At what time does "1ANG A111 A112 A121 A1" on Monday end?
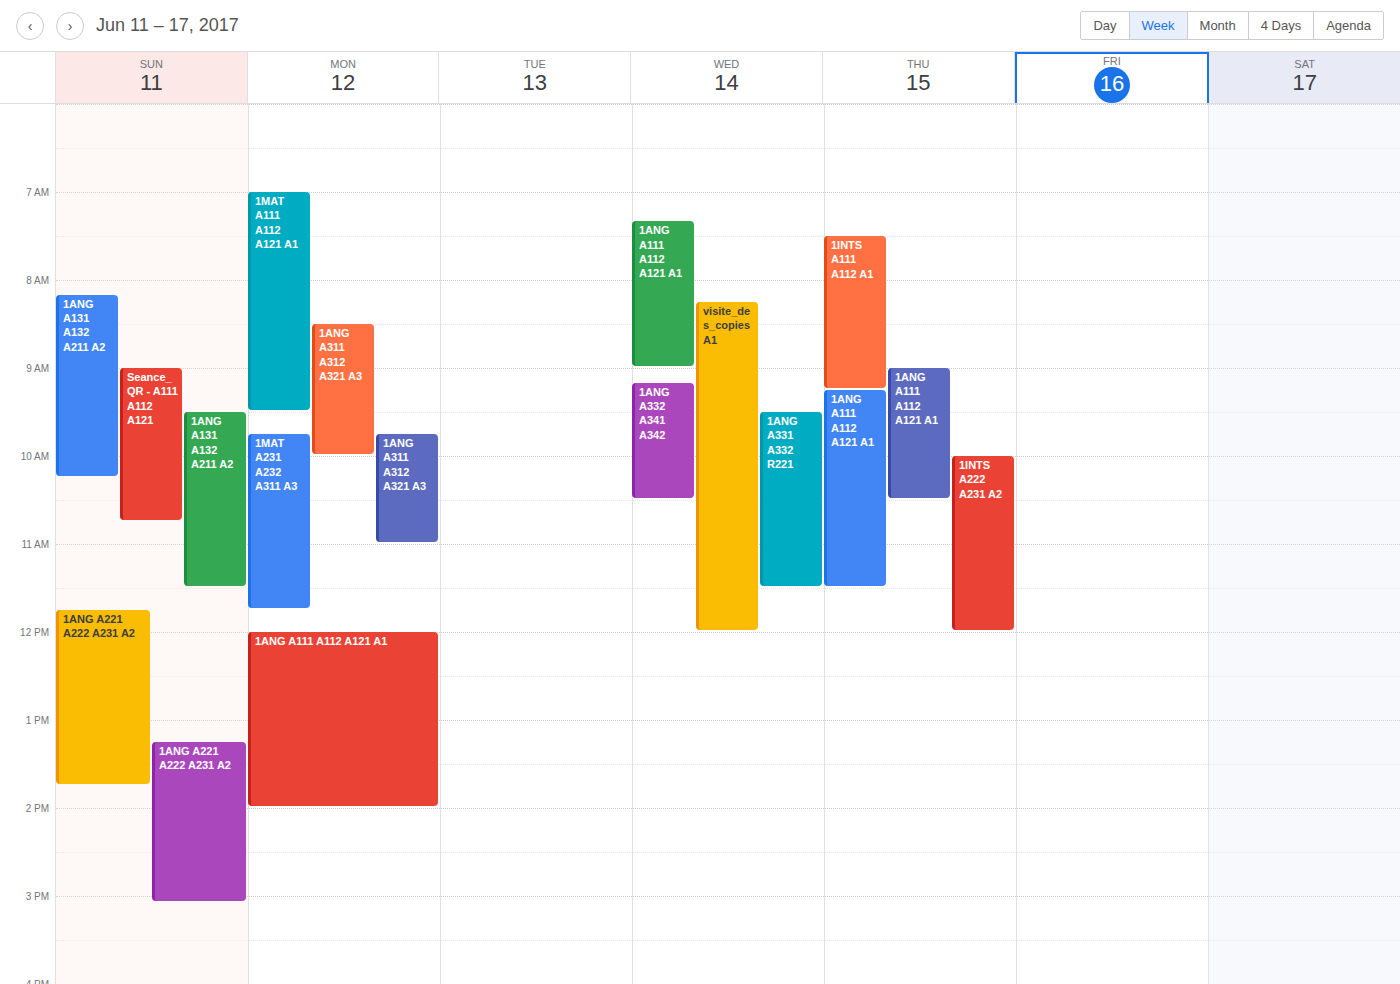
2:00 PM